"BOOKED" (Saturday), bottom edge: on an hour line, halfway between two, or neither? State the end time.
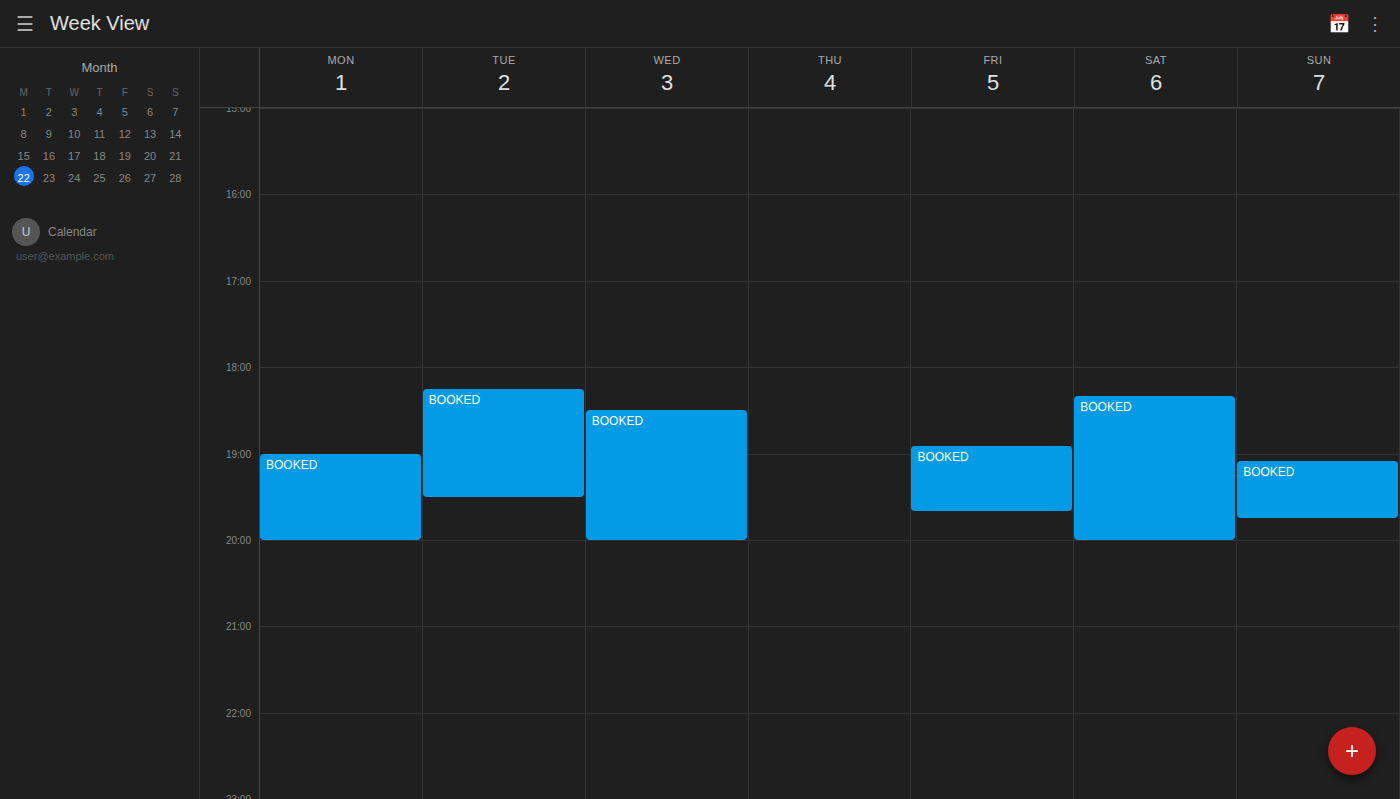
8:00 PM -- exactly on the 8 PM line.